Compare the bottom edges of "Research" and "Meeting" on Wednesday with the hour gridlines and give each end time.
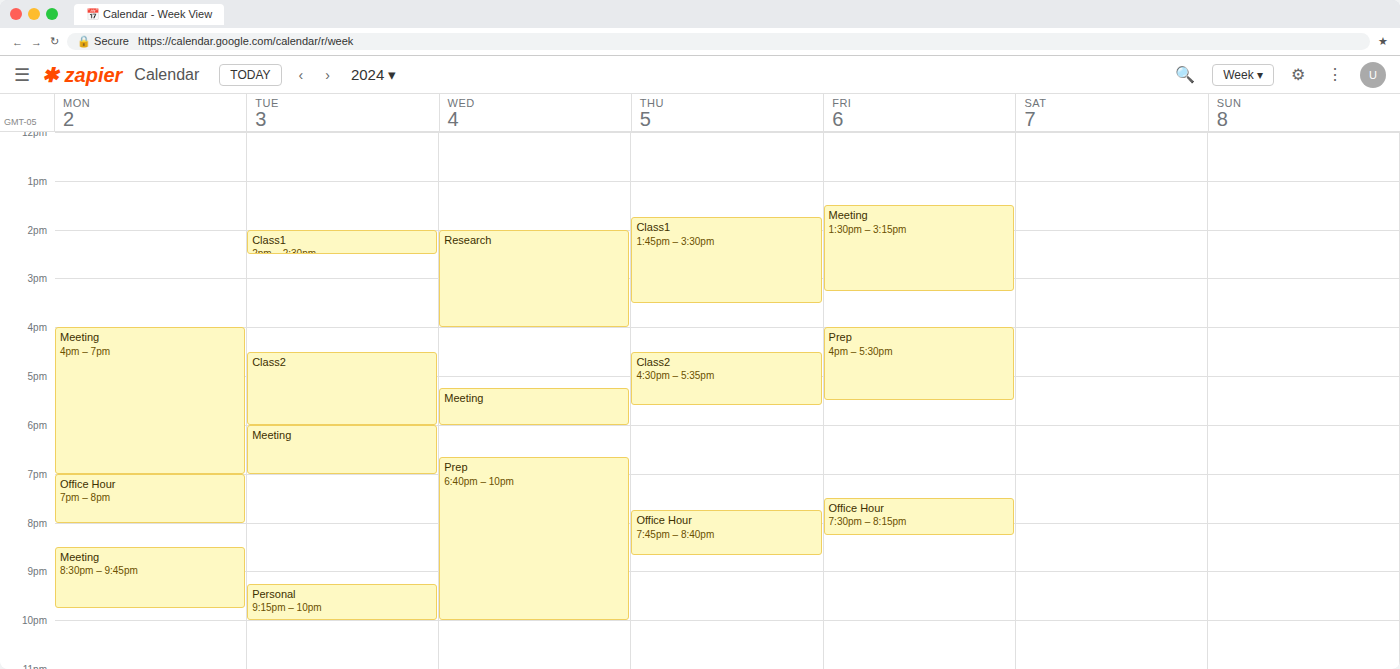
"Research": 4:00 PM, exactly on the 4 PM line. "Meeting": 6:00 PM, exactly on the 6 PM line.